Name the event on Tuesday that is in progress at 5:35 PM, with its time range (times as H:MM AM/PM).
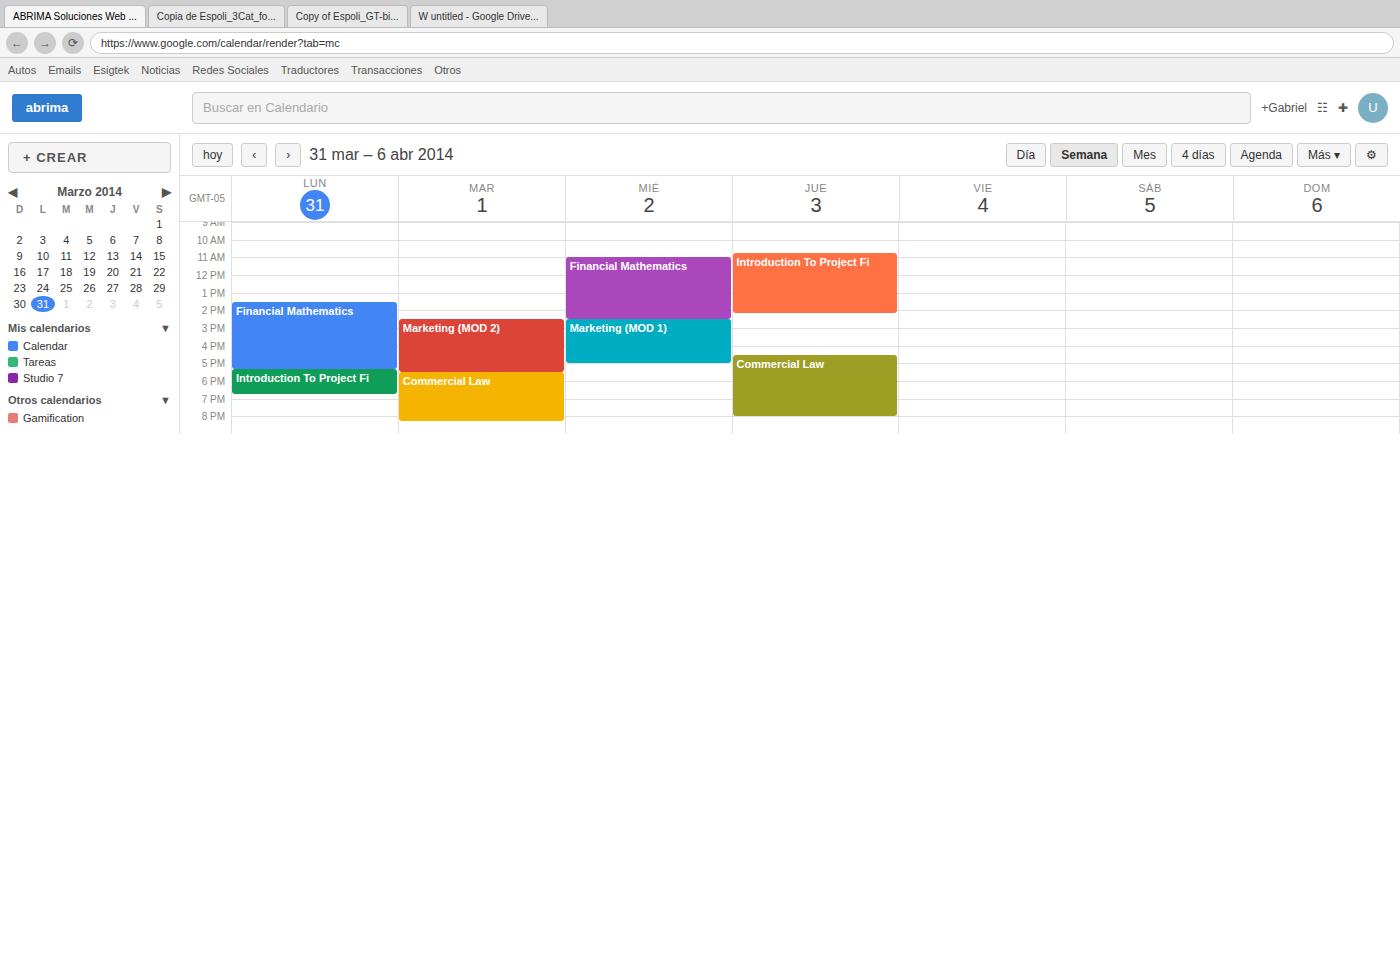
"Commercial Law", 5:30 PM to 8:15 PM